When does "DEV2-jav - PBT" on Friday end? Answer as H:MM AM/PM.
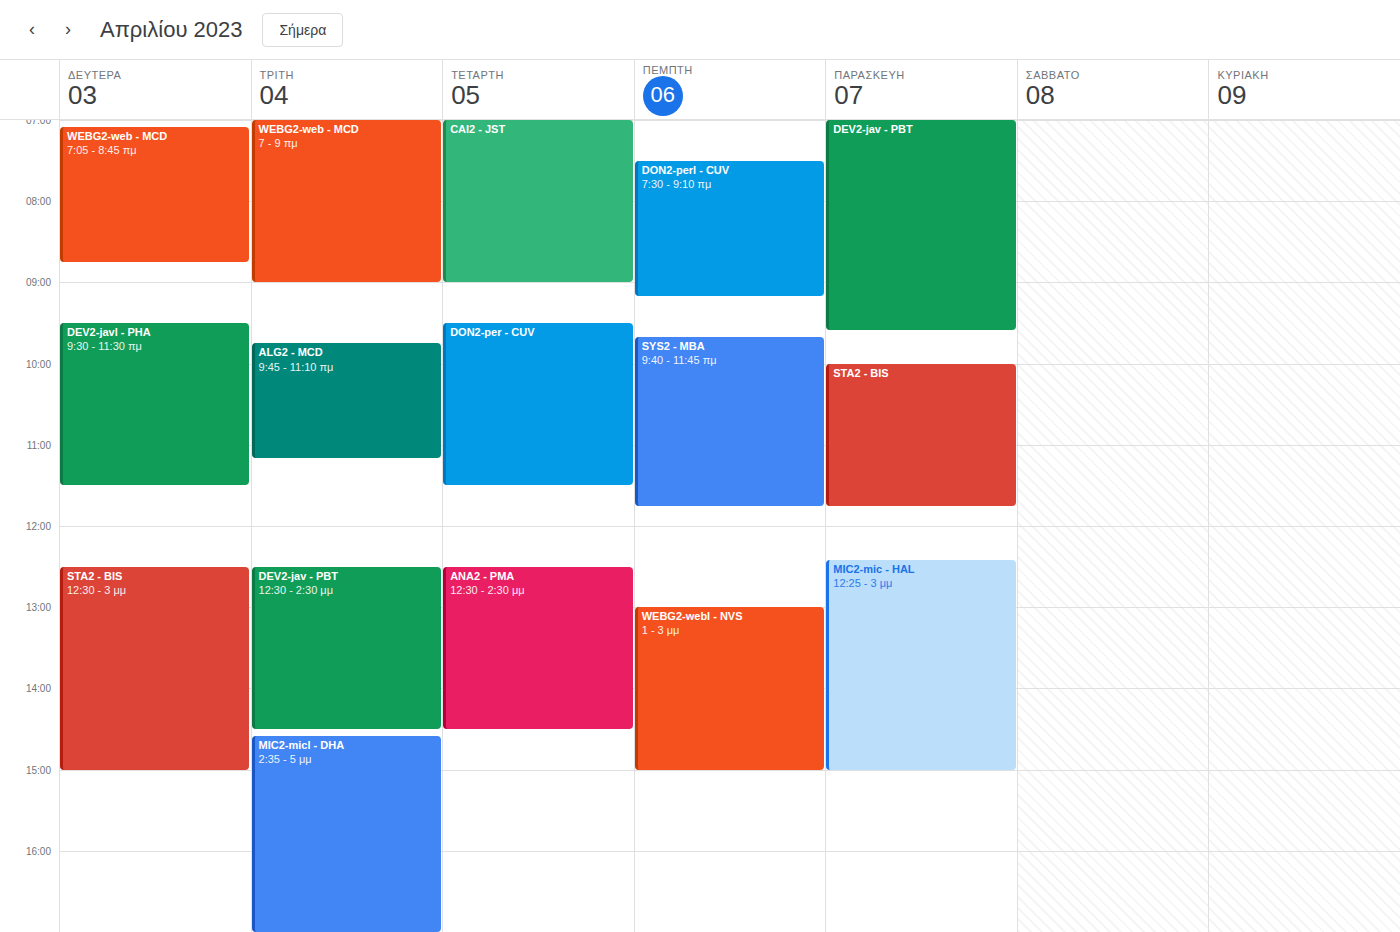
9:35 AM